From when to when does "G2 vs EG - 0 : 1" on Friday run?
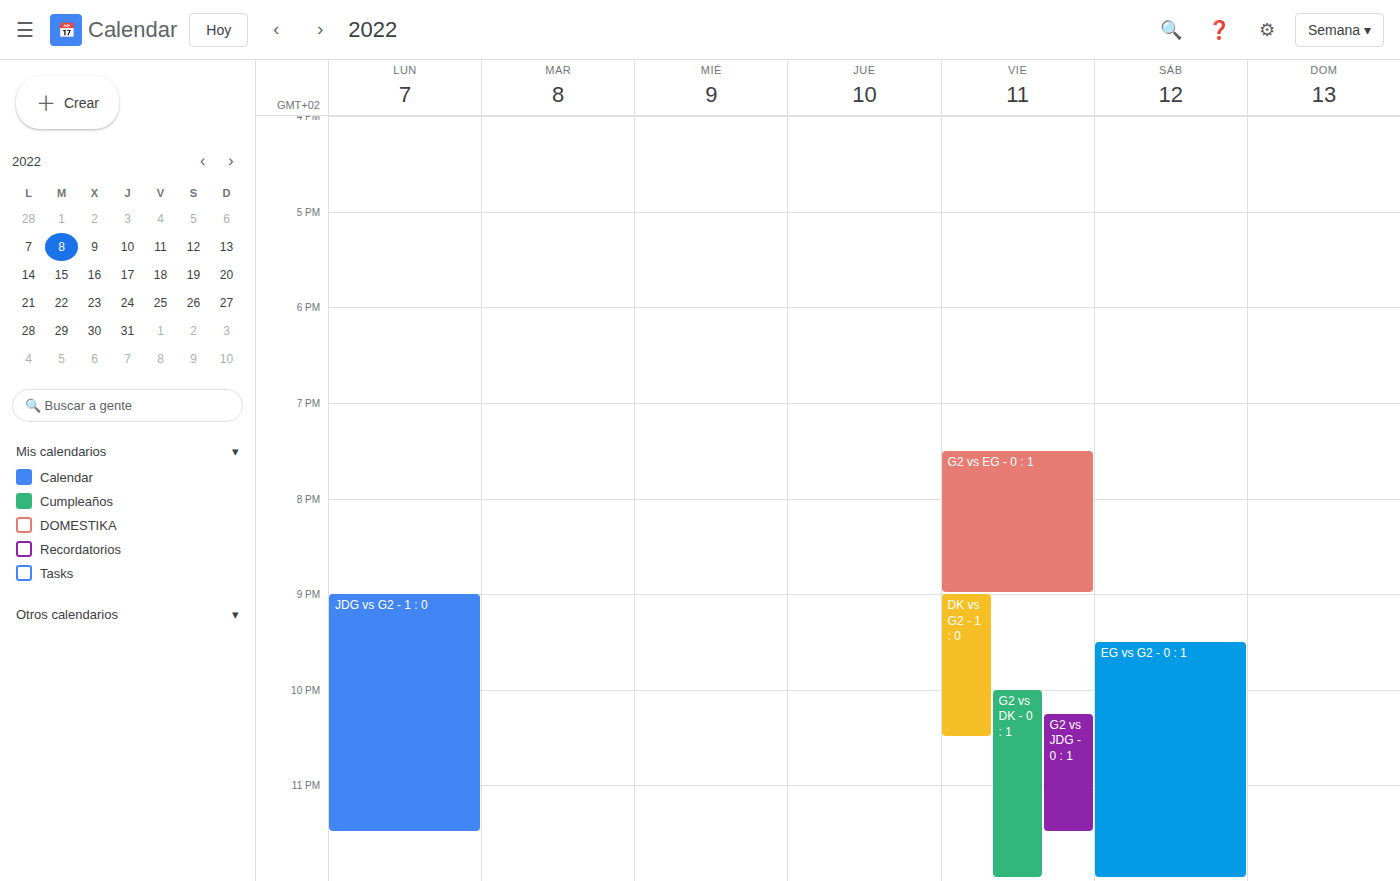
19:30 to 21:00